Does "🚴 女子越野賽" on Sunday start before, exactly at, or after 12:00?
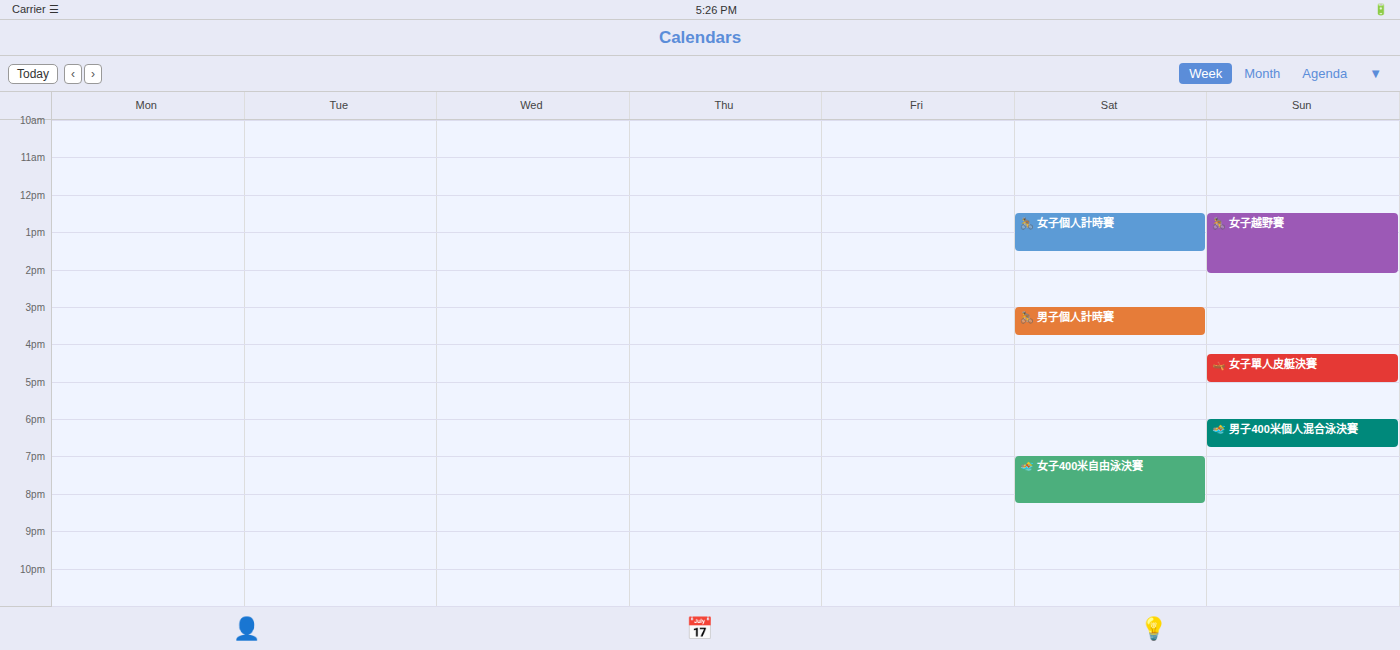
12:30 -- after 12:00, 30 minutes below the 12:00 line.